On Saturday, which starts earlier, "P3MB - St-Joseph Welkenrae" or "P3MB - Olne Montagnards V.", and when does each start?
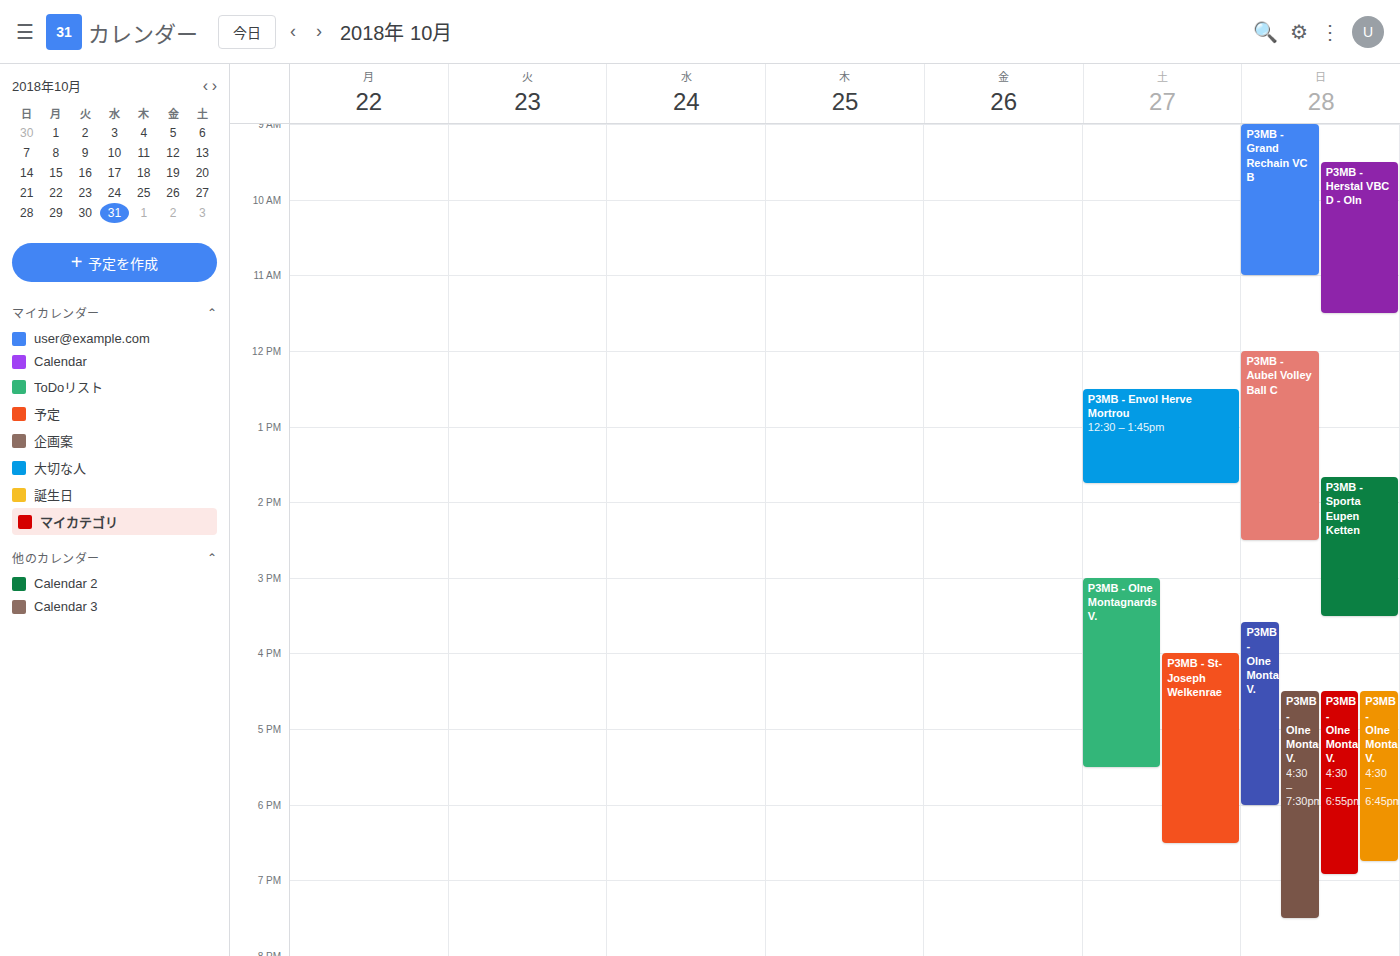
"P3MB - Olne Montagnards V." 15:00; "P3MB - St-Joseph Welkenrae" 16:00.